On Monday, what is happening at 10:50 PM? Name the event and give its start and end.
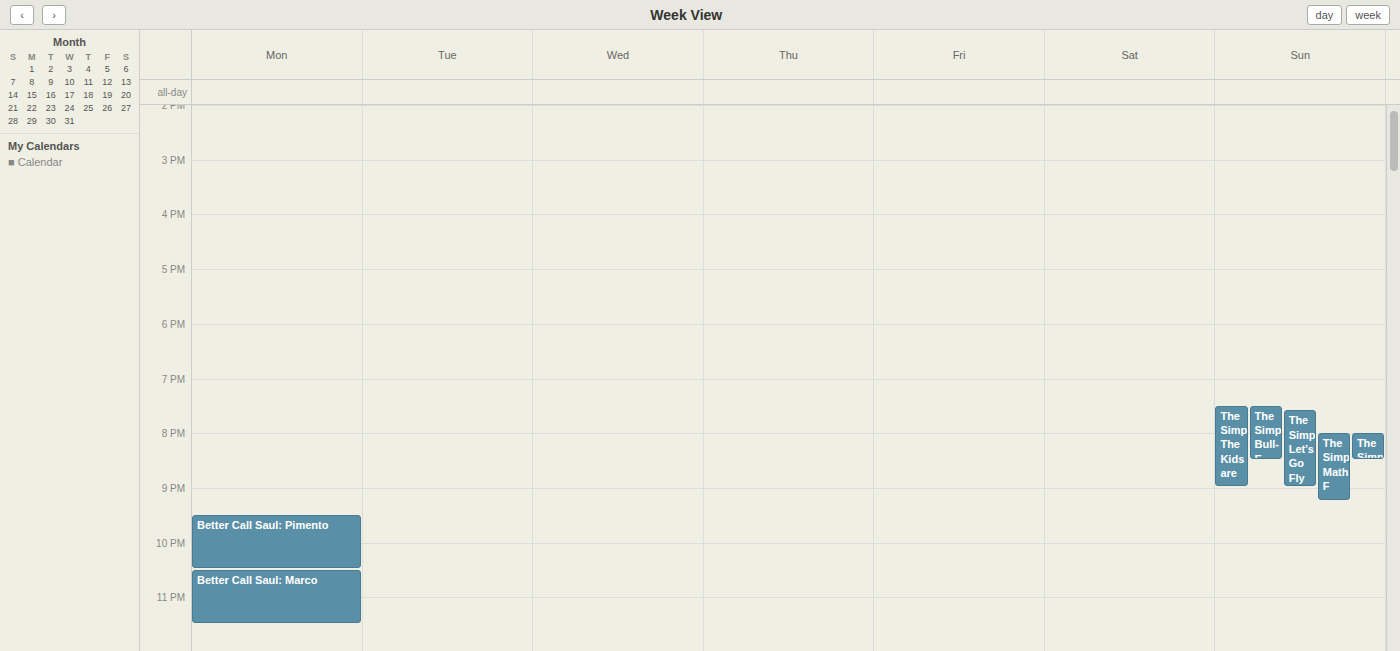
"Better Call Saul: Marco", 10:30 PM to 11:30 PM